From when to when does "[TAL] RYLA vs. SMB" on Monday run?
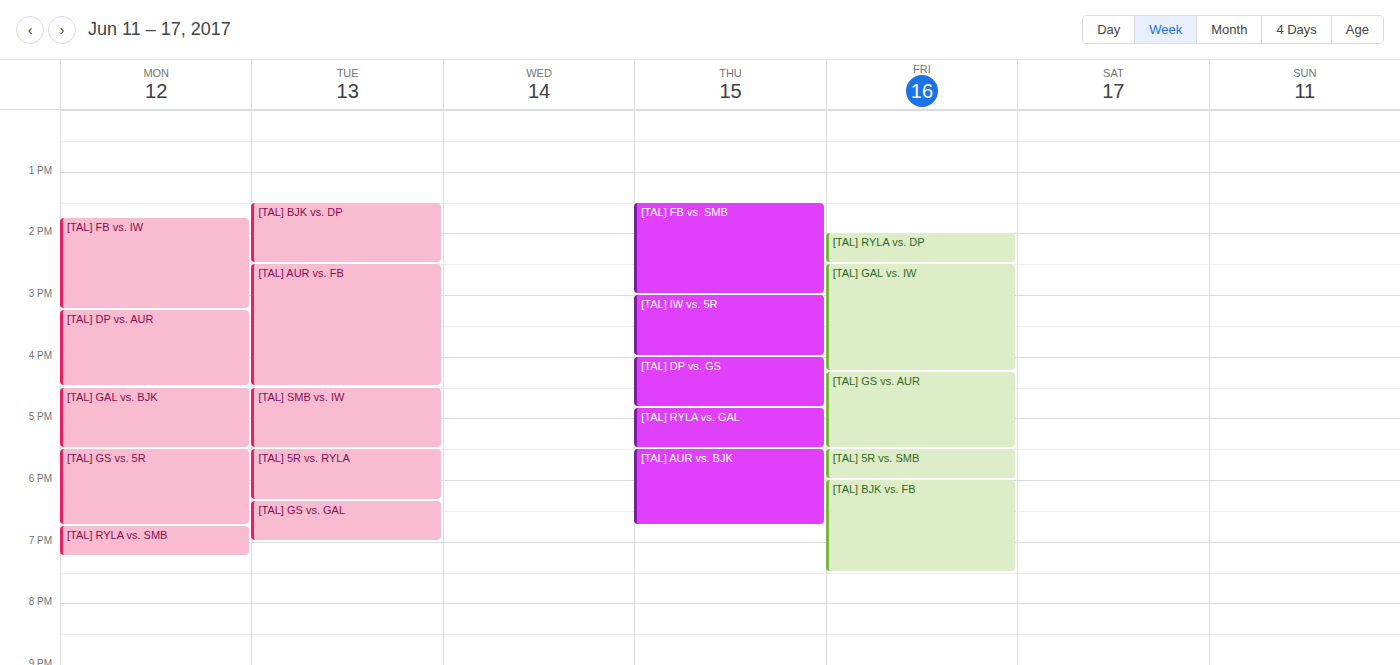
6:45 PM to 7:15 PM